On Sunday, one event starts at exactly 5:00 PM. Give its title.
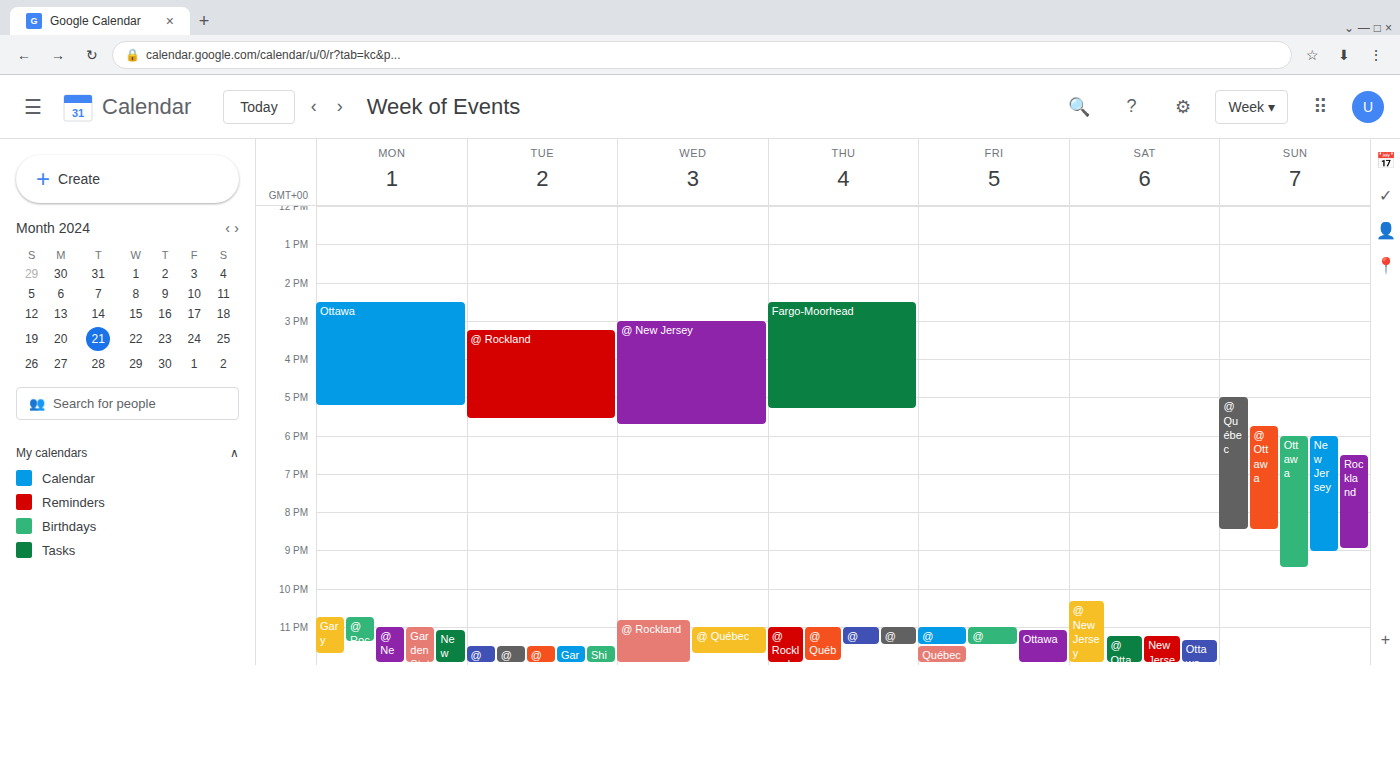
"@ Québec"